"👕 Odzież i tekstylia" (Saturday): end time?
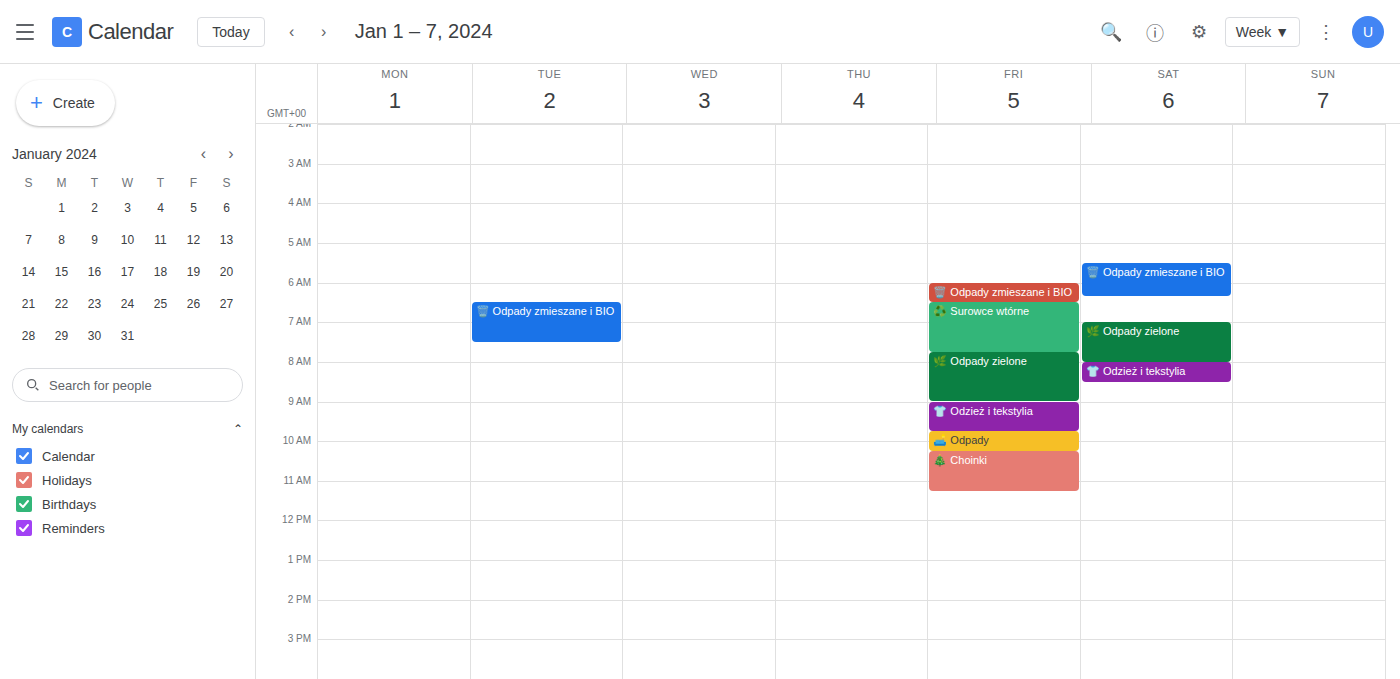
08:30